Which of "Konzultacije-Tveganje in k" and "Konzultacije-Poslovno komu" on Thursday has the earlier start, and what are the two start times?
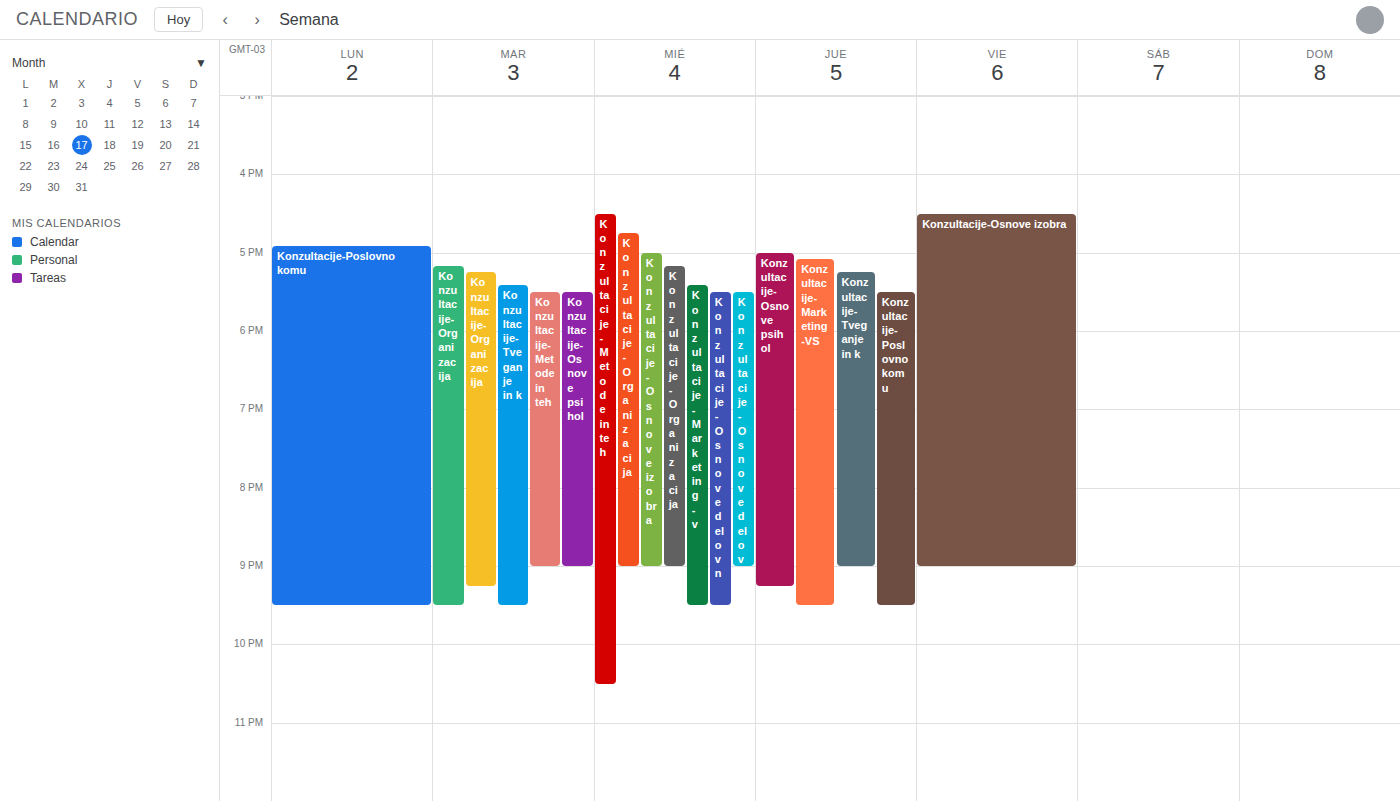
"Konzultacije-Tveganje in k" 5:15 PM; "Konzultacije-Poslovno komu" 5:30 PM.